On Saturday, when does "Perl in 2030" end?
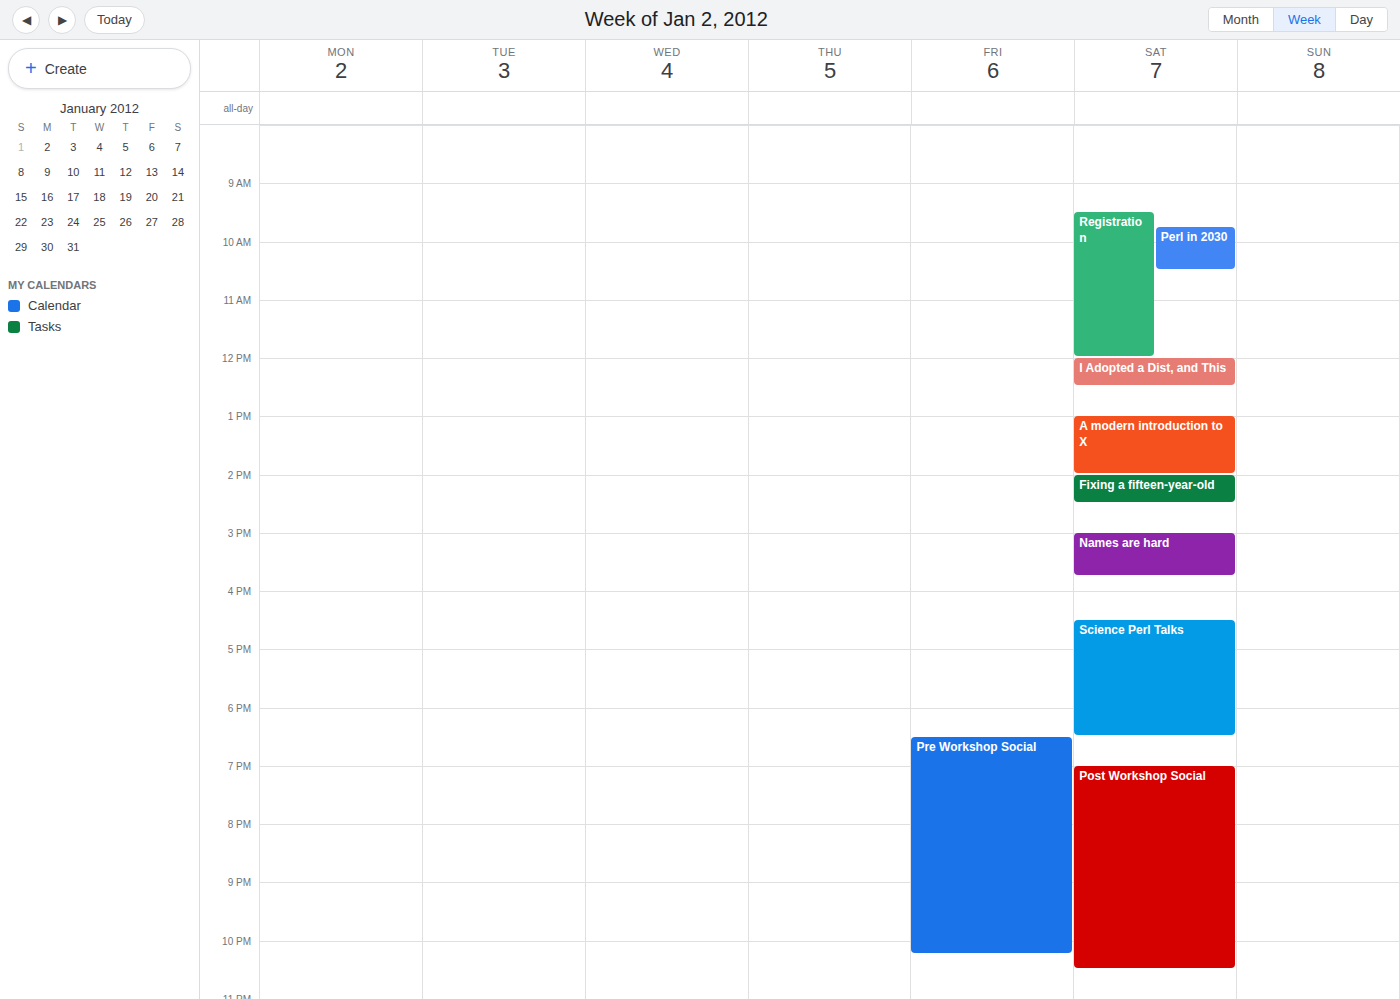
10:30